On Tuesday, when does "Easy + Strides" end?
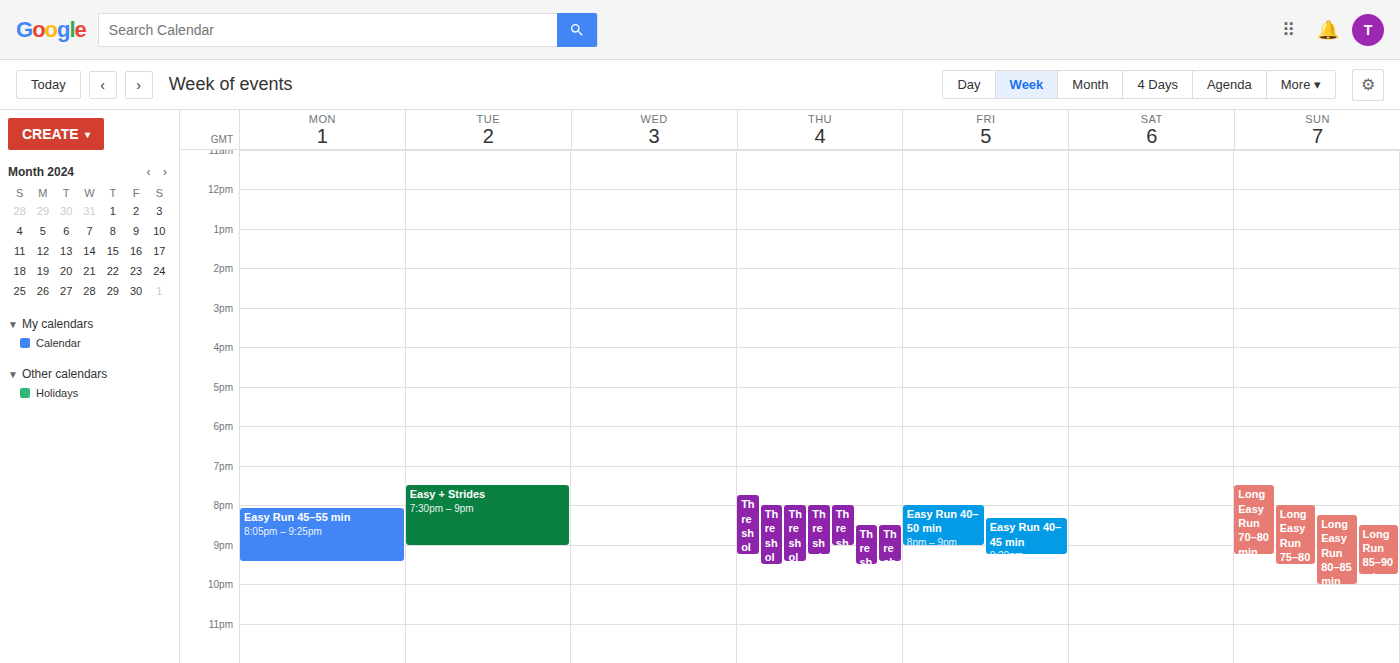
9:00 PM